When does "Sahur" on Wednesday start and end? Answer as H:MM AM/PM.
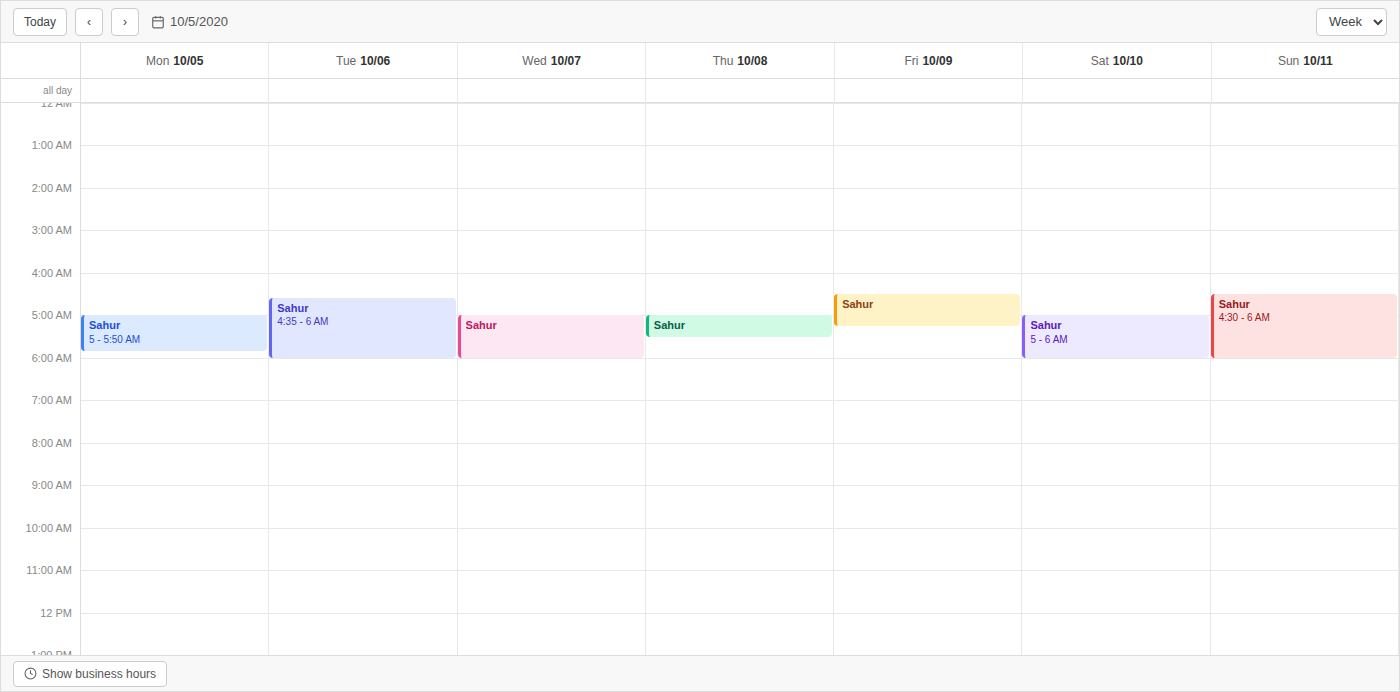
5:00 AM to 6:00 AM